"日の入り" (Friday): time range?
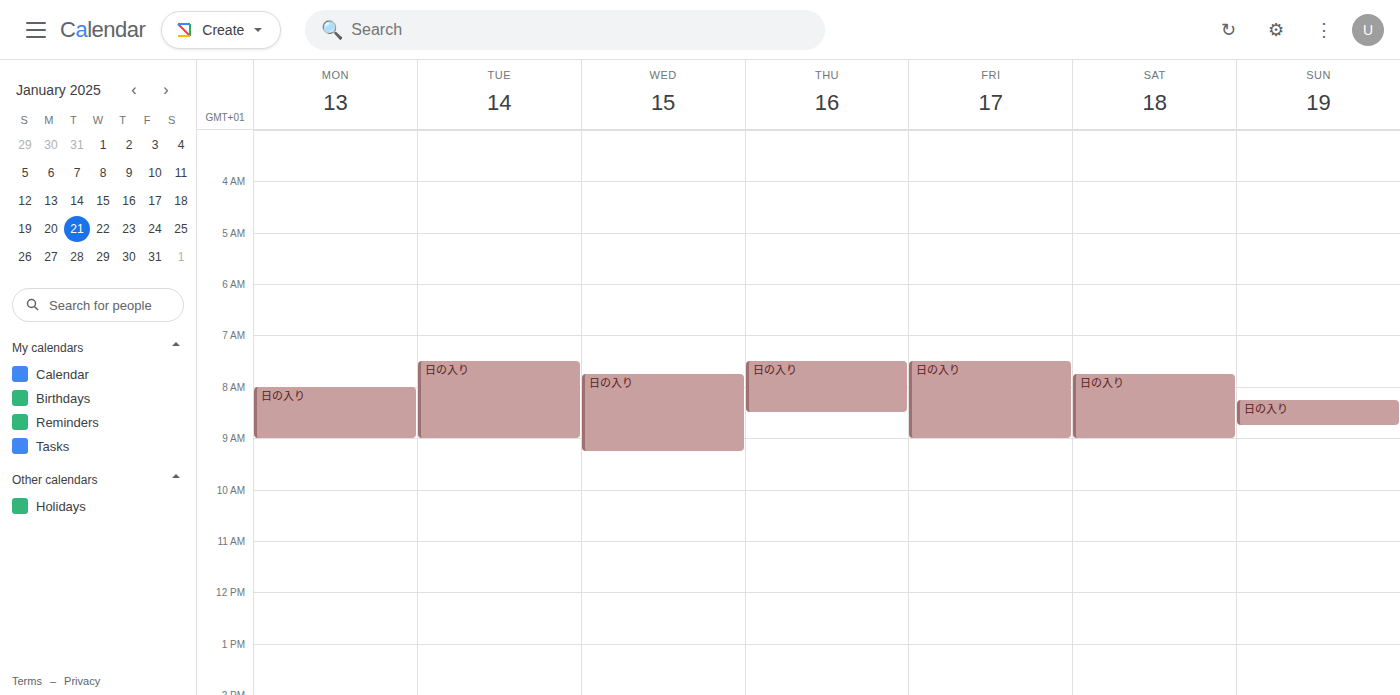
7:30 AM to 9:00 AM